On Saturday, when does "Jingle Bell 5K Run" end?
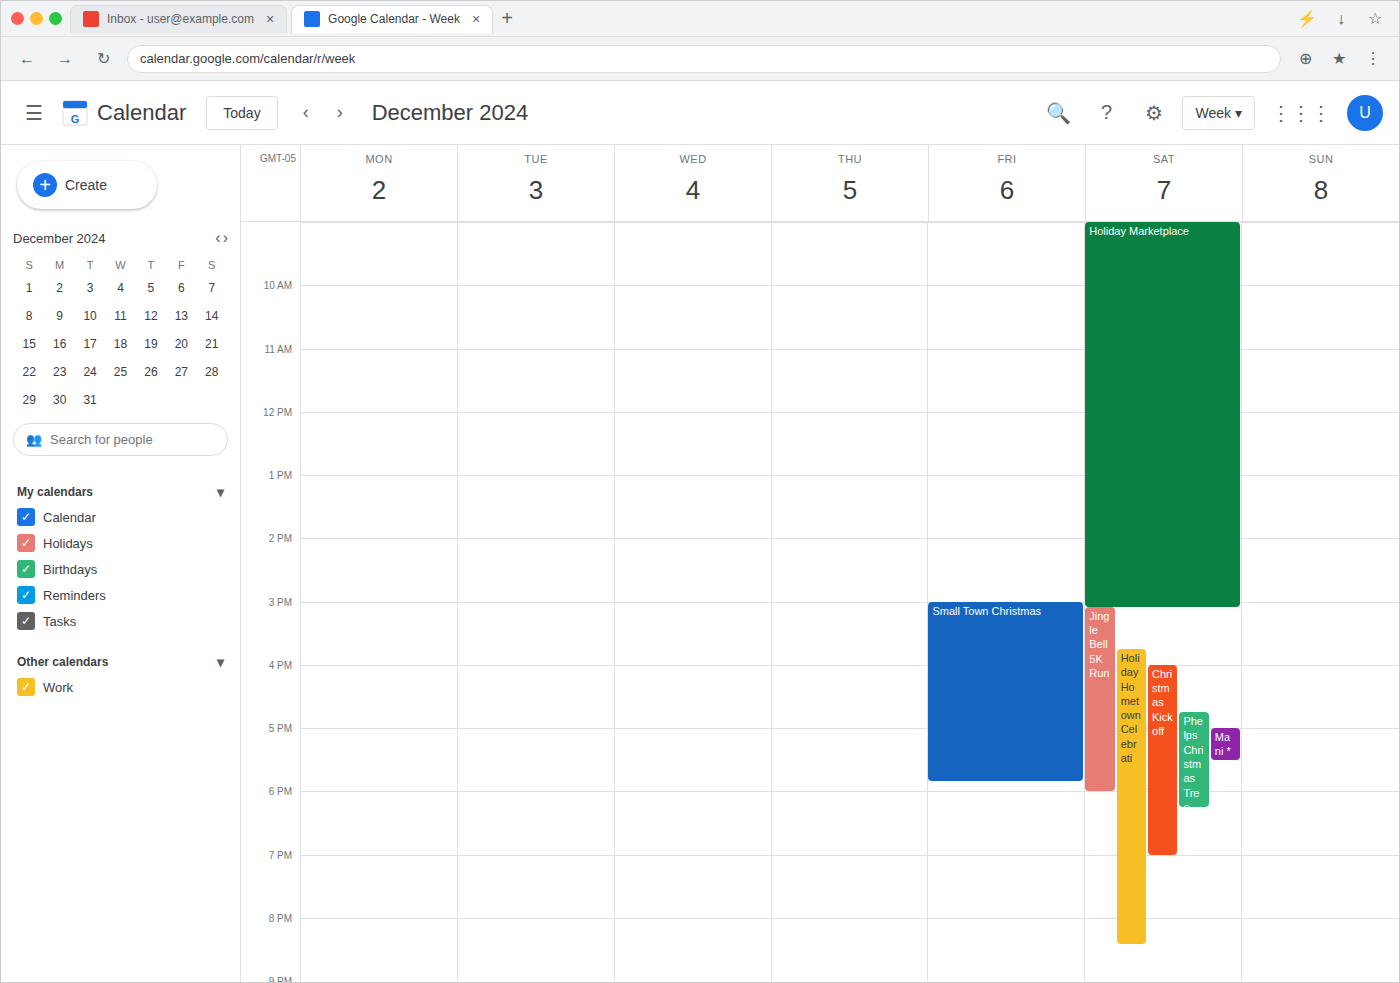
6:00 PM